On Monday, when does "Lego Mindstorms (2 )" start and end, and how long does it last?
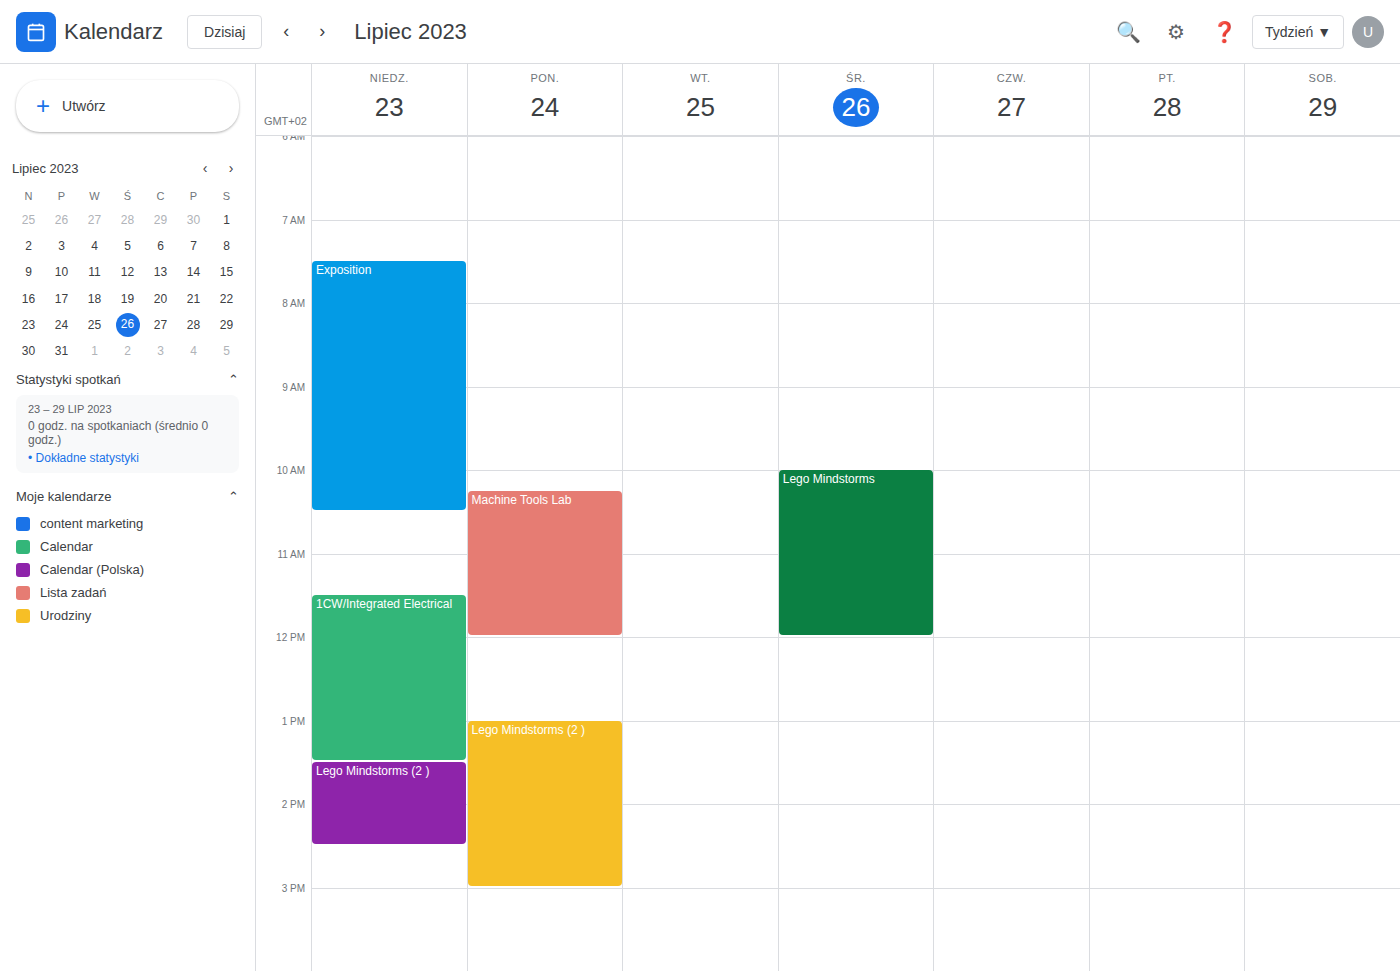
1:00 PM to 3:00 PM, 2 hours